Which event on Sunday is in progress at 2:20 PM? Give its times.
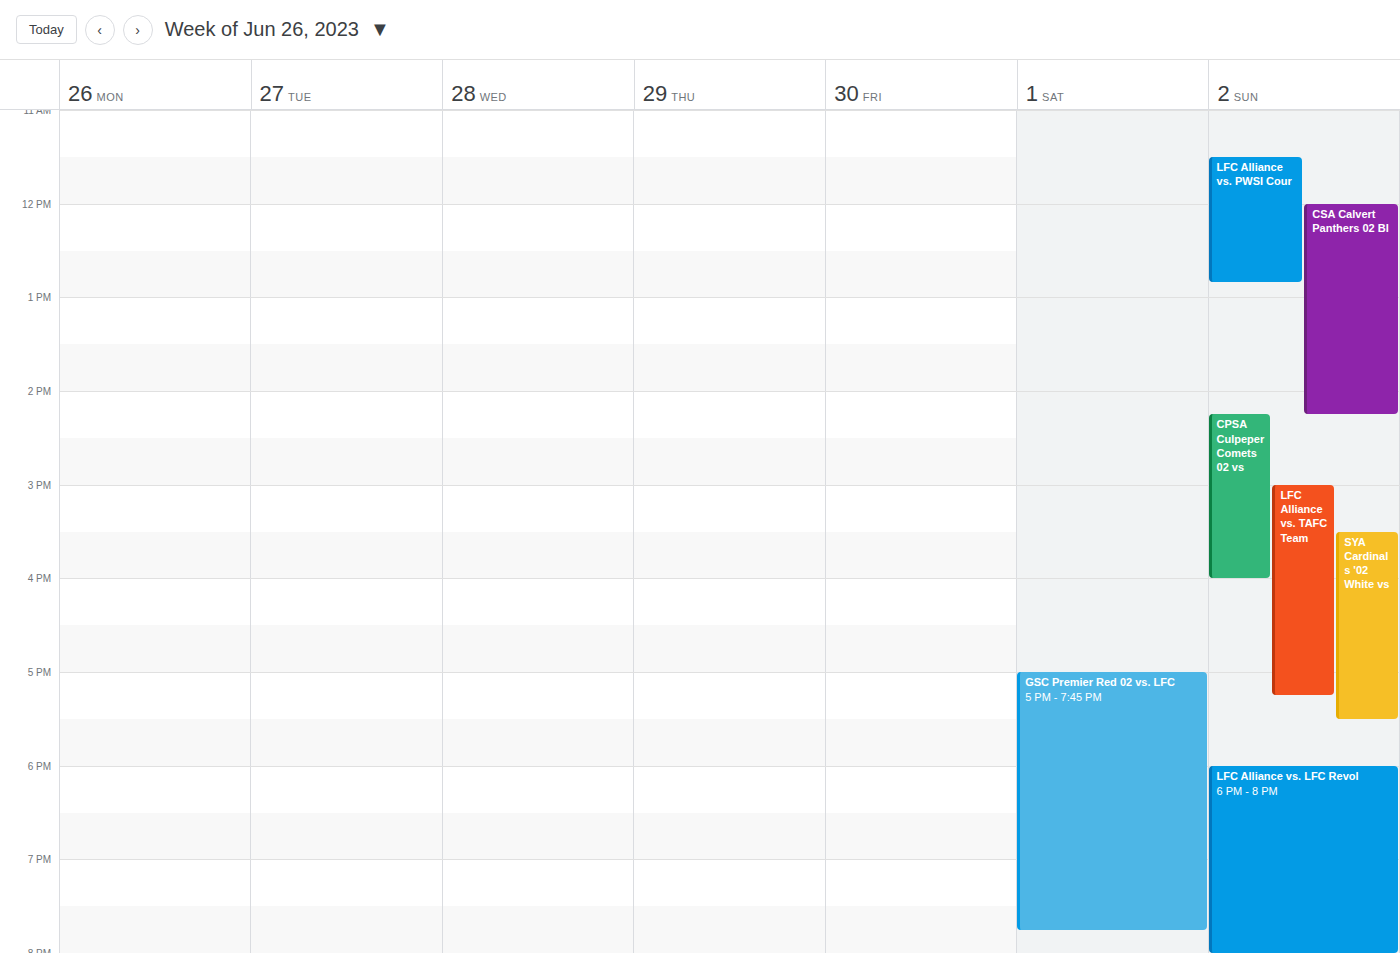
"CPSA Culpeper Comets 02 vs", 2:15 PM to 4:00 PM